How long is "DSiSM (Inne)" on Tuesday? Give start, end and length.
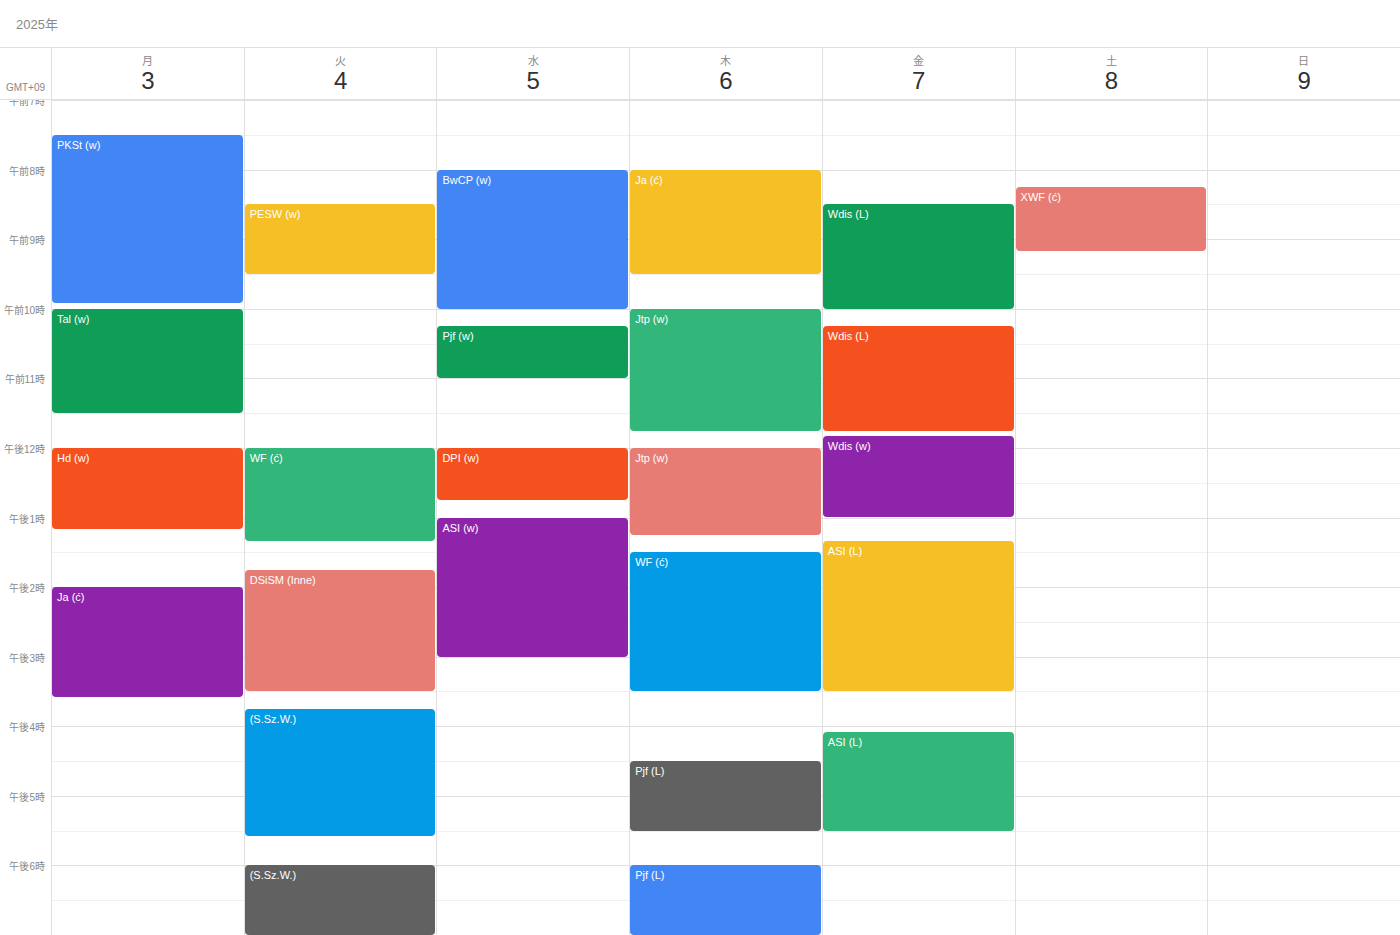
13:45 to 15:30, 1 hour 45 minutes